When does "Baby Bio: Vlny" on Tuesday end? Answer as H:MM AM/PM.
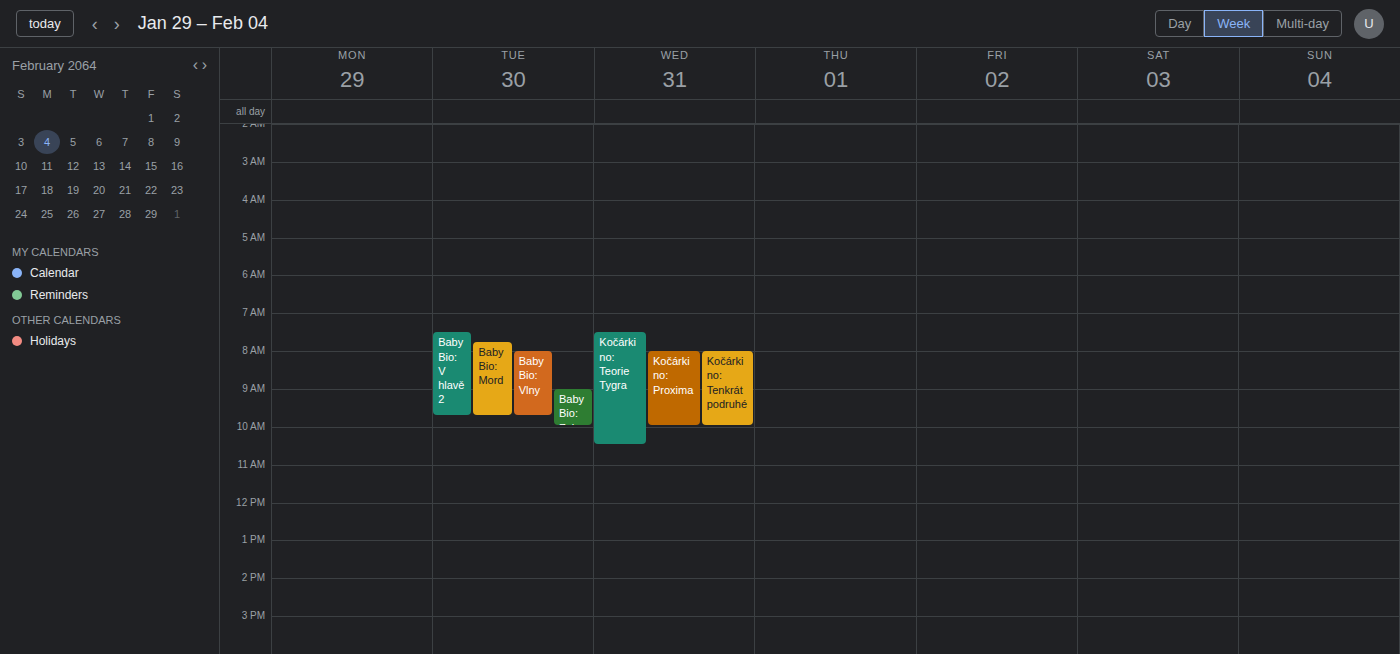
9:45 AM